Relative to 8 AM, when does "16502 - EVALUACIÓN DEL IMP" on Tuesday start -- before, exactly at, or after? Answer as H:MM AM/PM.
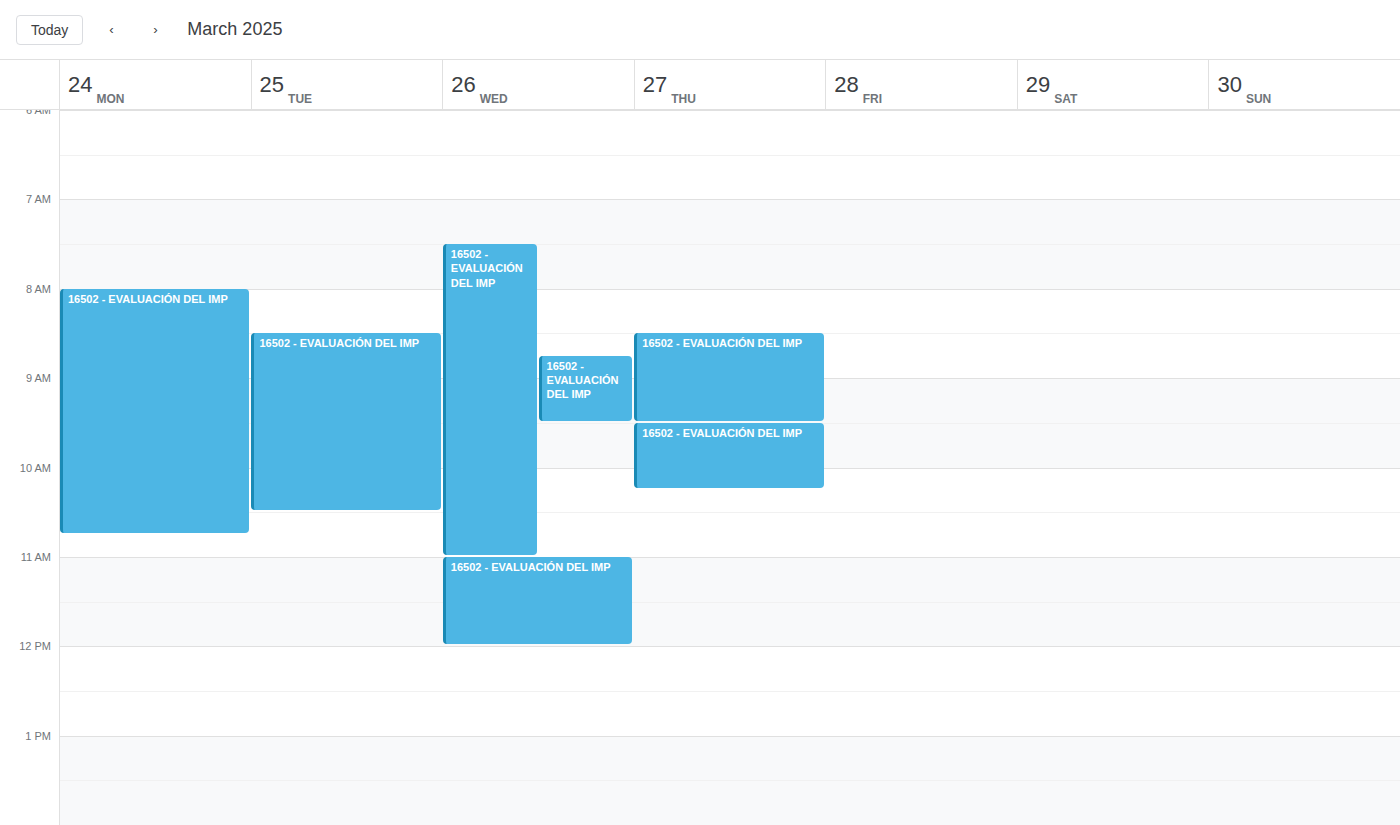
8:30 AM -- after 8 AM, 30 minutes below the 8 AM line.